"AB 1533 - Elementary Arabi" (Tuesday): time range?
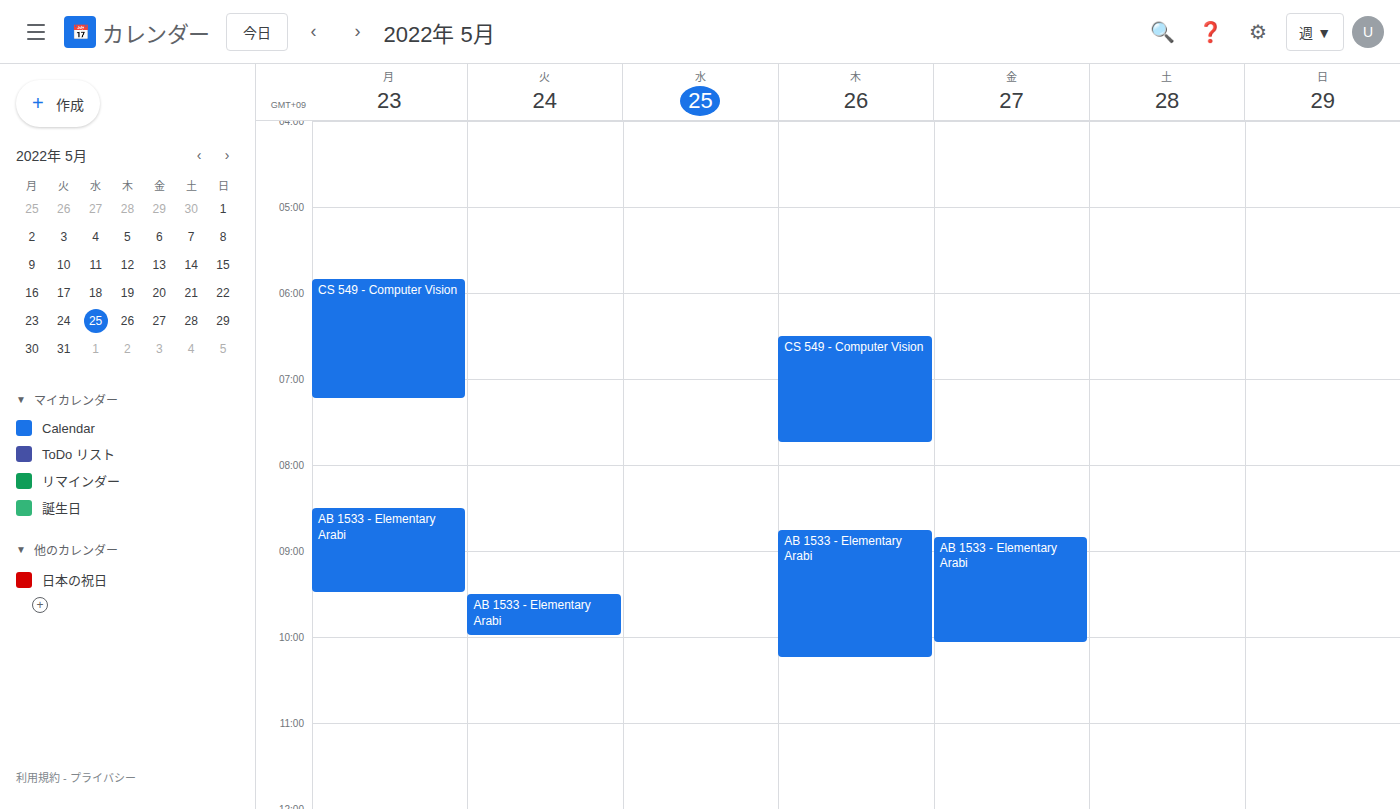
09:30 to 10:00